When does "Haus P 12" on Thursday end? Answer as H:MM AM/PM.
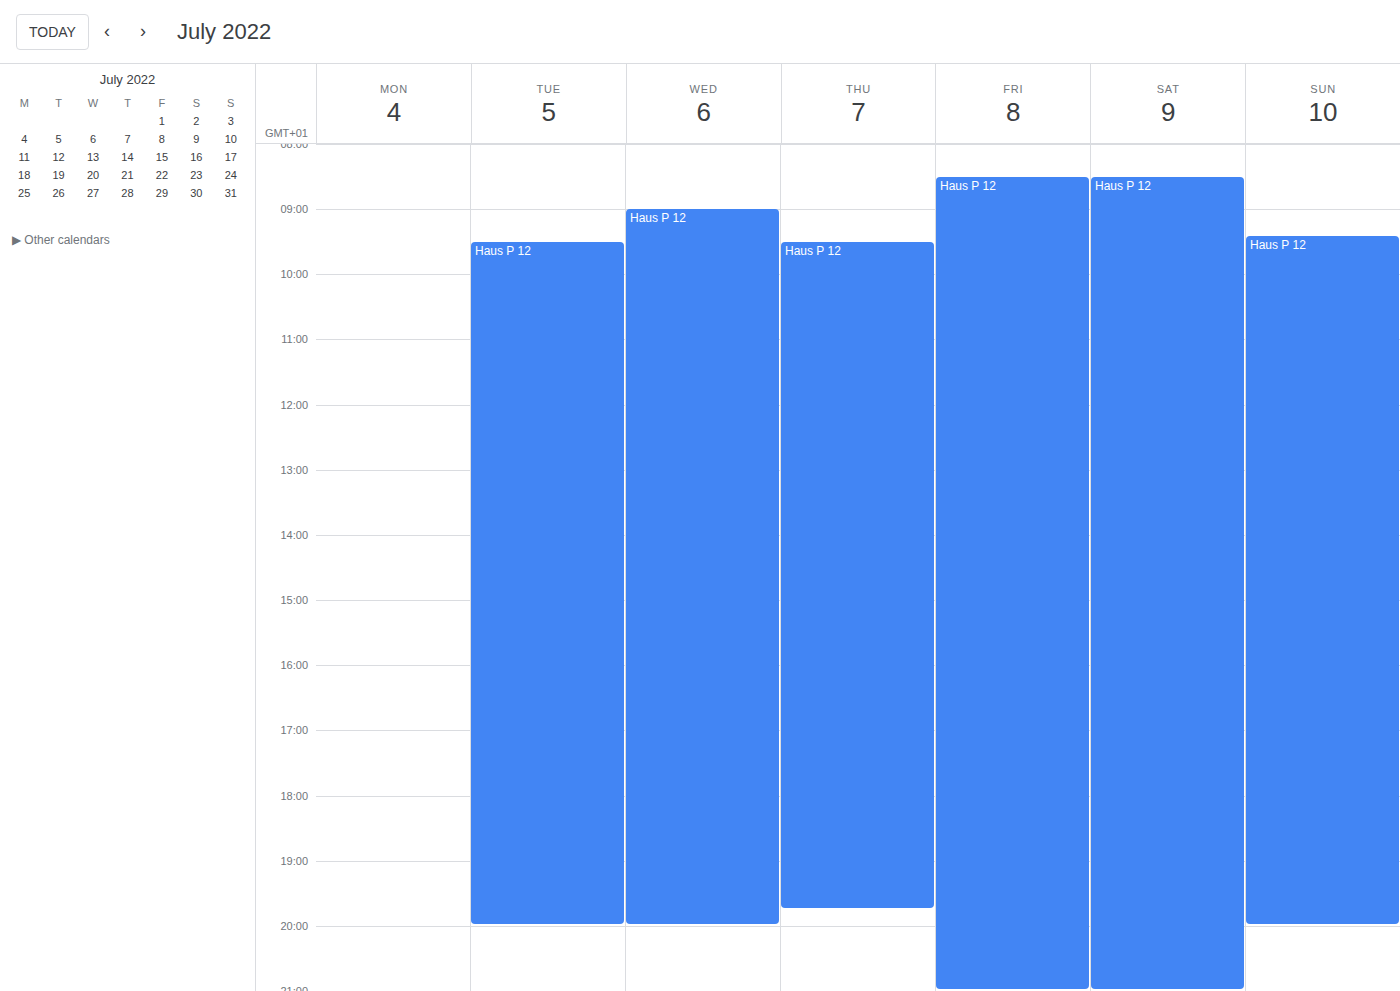
7:45 PM